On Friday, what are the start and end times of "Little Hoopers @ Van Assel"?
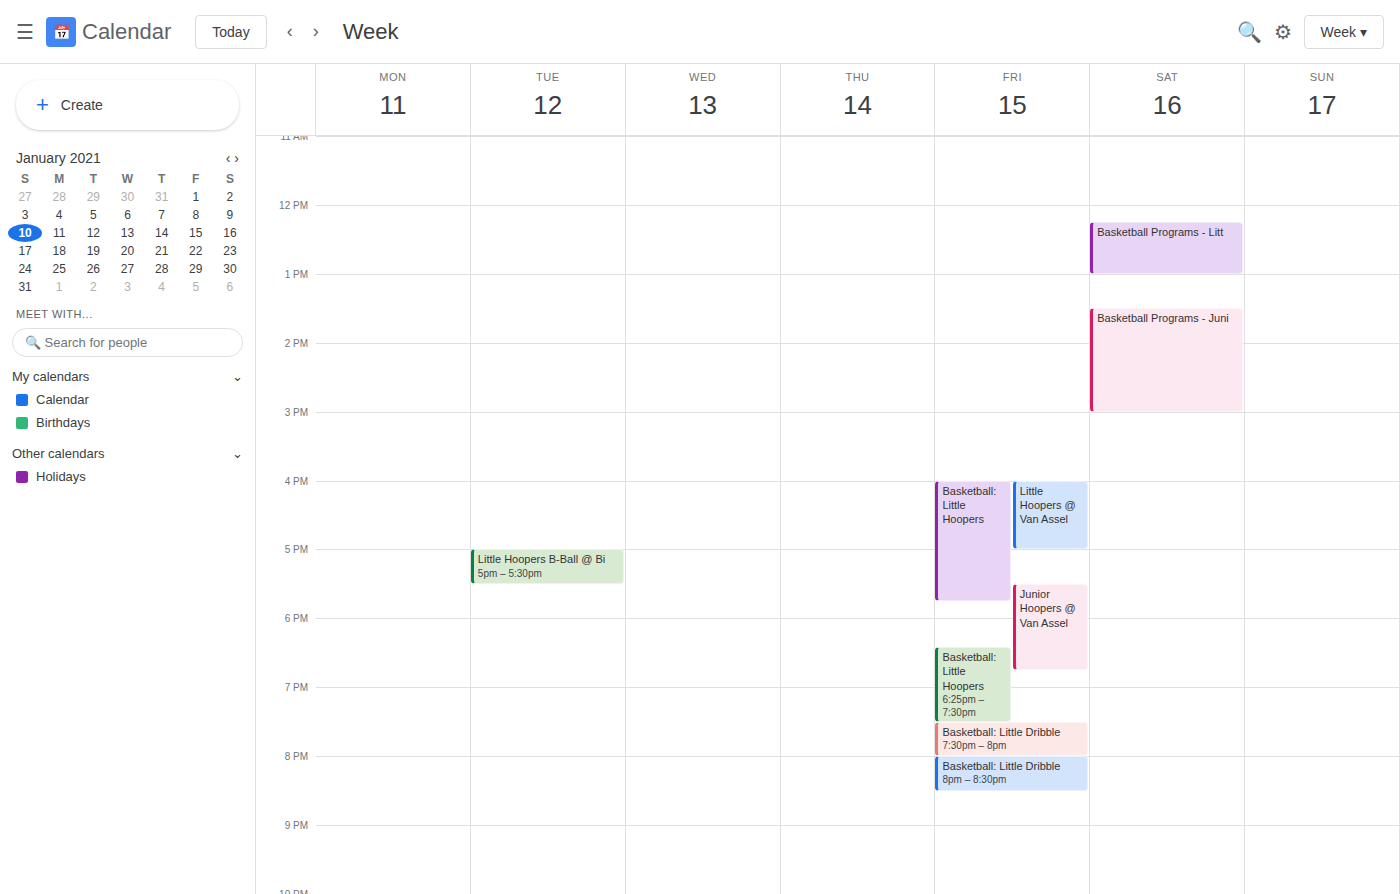
4:00 PM to 5:00 PM